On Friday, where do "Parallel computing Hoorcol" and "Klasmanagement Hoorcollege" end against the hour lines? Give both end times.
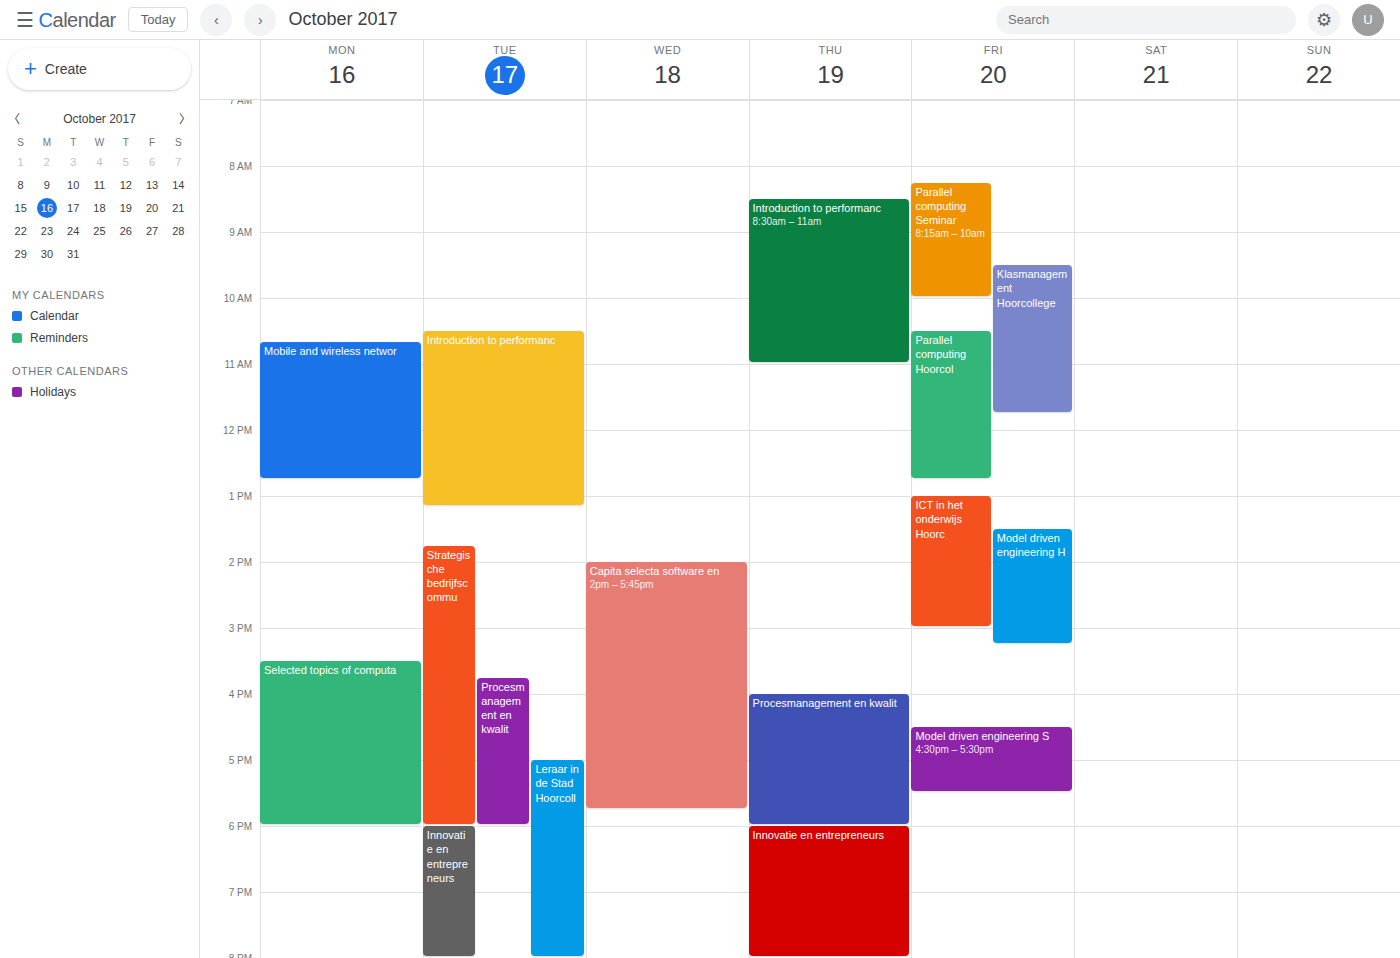
"Parallel computing Hoorcol": 12:45 PM, neither: three quarters of the way from the 12 PM line to the 1 PM line. "Klasmanagement Hoorcollege": 11:45 AM, neither: three quarters of the way from the 11 AM line to the 12 PM line.